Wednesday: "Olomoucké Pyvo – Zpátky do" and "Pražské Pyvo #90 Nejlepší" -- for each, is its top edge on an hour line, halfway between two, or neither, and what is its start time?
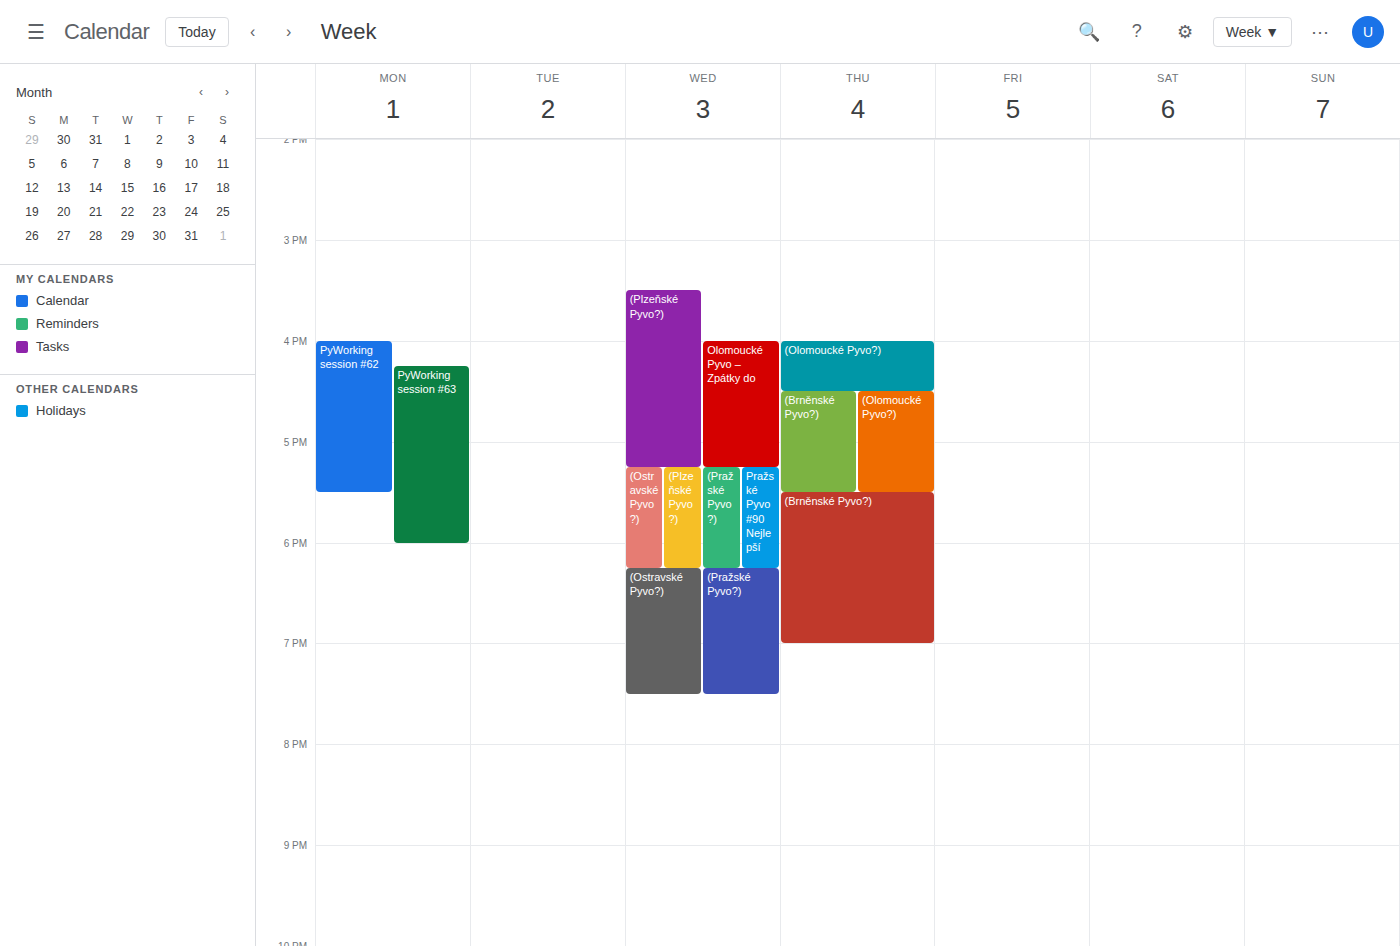
"Olomoucké Pyvo – Zpátky do": 16:00, exactly on the 16:00 line. "Pražské Pyvo #90 Nejlepší": 17:15, neither: a quarter of the way from the 17:00 line to the 18:00 line.